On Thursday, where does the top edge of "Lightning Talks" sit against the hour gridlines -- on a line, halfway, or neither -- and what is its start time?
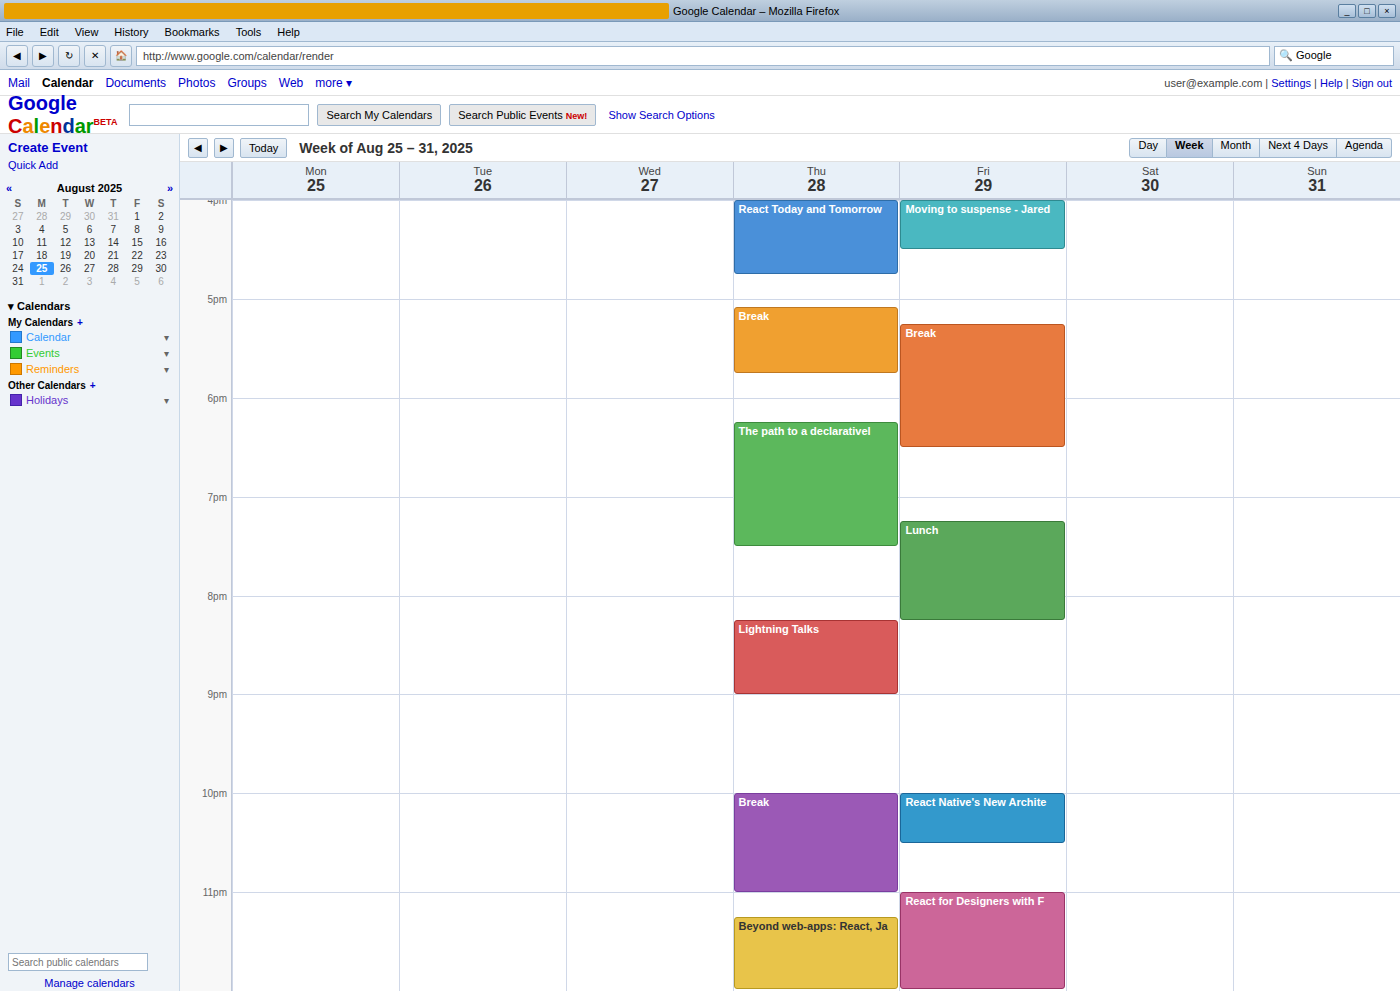
8:15 PM -- neither: a quarter of the way from the 8 PM line to the 9 PM line.